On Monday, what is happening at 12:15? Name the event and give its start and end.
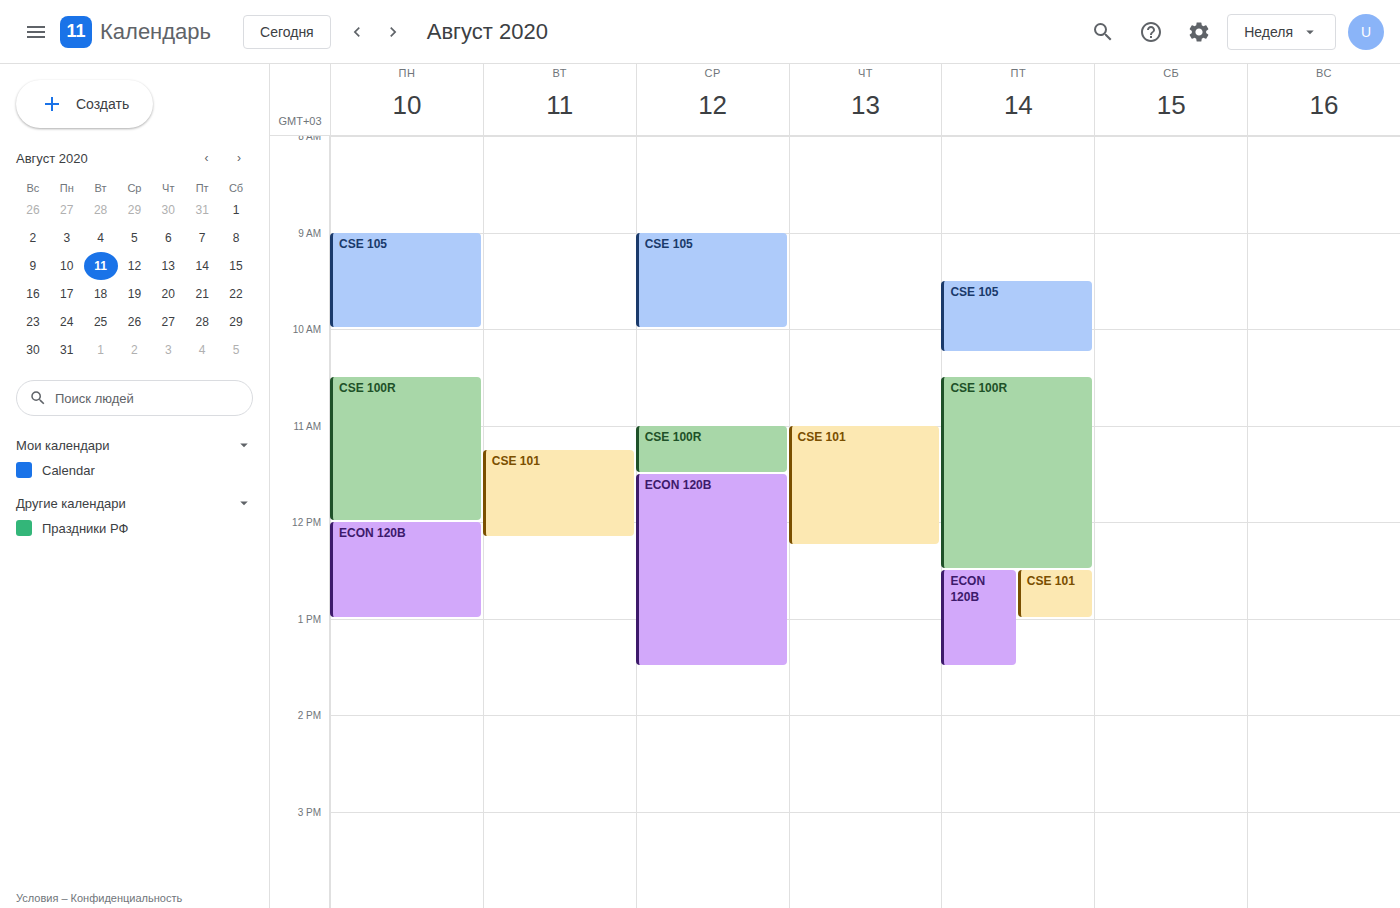
"ECON 120B", 12:00 to 13:00